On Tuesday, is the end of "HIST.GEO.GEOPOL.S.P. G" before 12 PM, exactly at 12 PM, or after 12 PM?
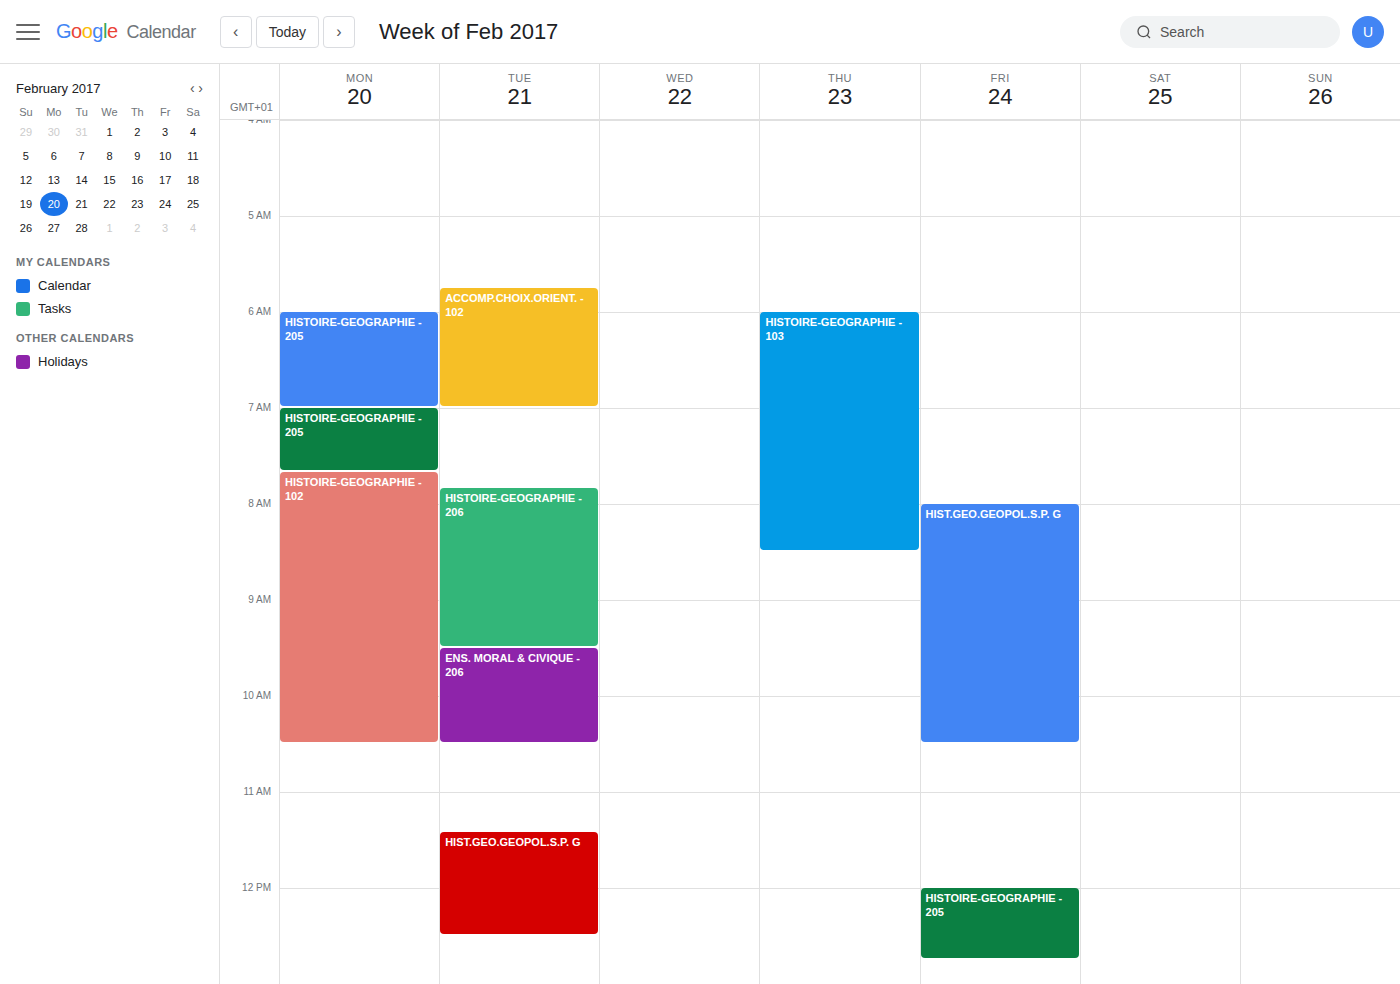
12:30 PM -- after 12 PM, 30 minutes below the 12 PM line.